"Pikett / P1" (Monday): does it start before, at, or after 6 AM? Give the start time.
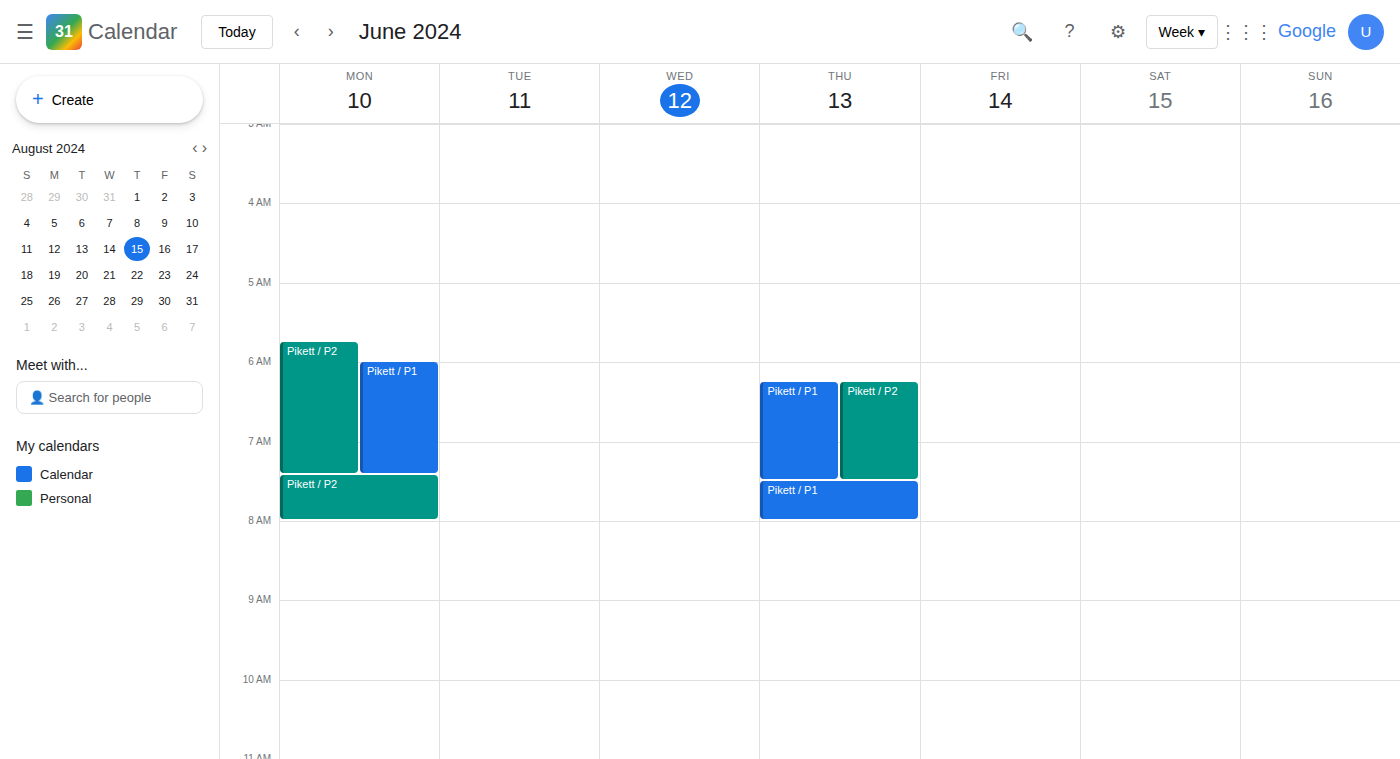
6:00 AM -- exactly at 6 AM, on the 6 AM line.